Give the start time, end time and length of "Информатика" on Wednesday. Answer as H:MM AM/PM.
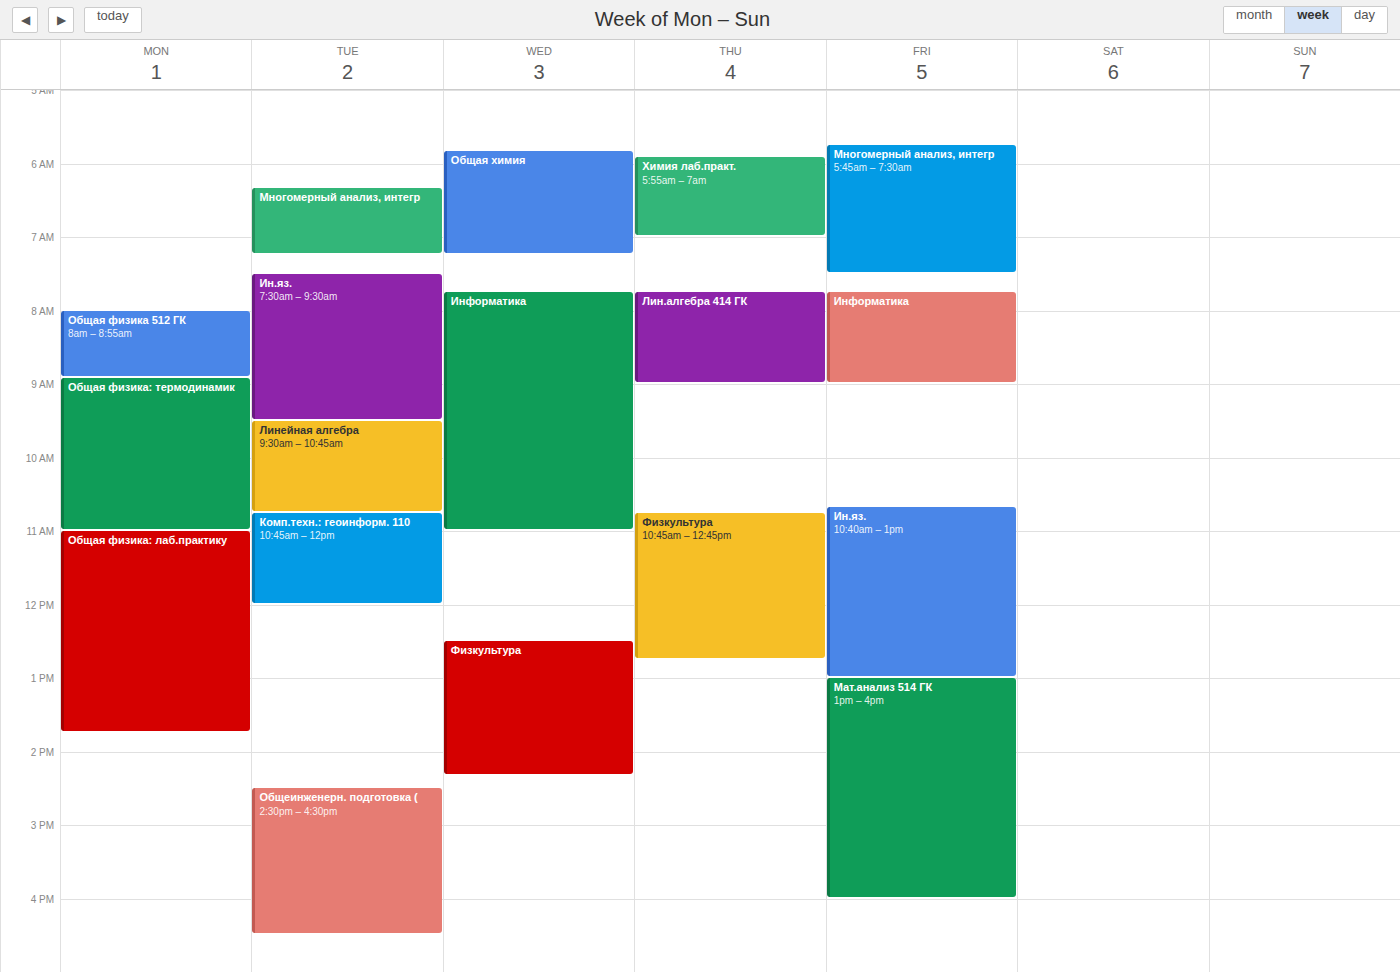
7:45 AM to 11:00 AM, 3 hours 15 minutes